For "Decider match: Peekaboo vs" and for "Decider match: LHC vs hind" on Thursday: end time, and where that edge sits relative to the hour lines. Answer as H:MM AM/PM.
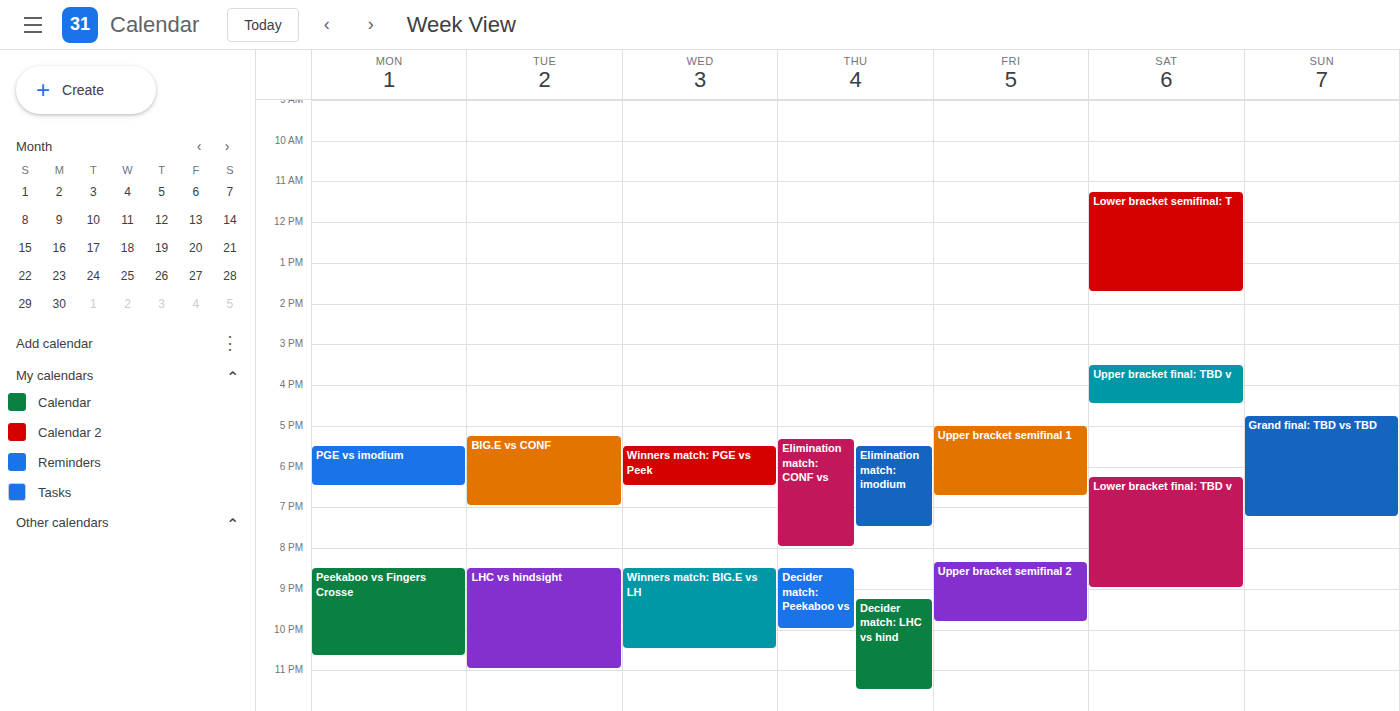
"Decider match: Peekaboo vs": 10:00 PM, exactly on the 10 PM line. "Decider match: LHC vs hind": 11:30 PM, halfway between the 11 PM and 12 AM lines.